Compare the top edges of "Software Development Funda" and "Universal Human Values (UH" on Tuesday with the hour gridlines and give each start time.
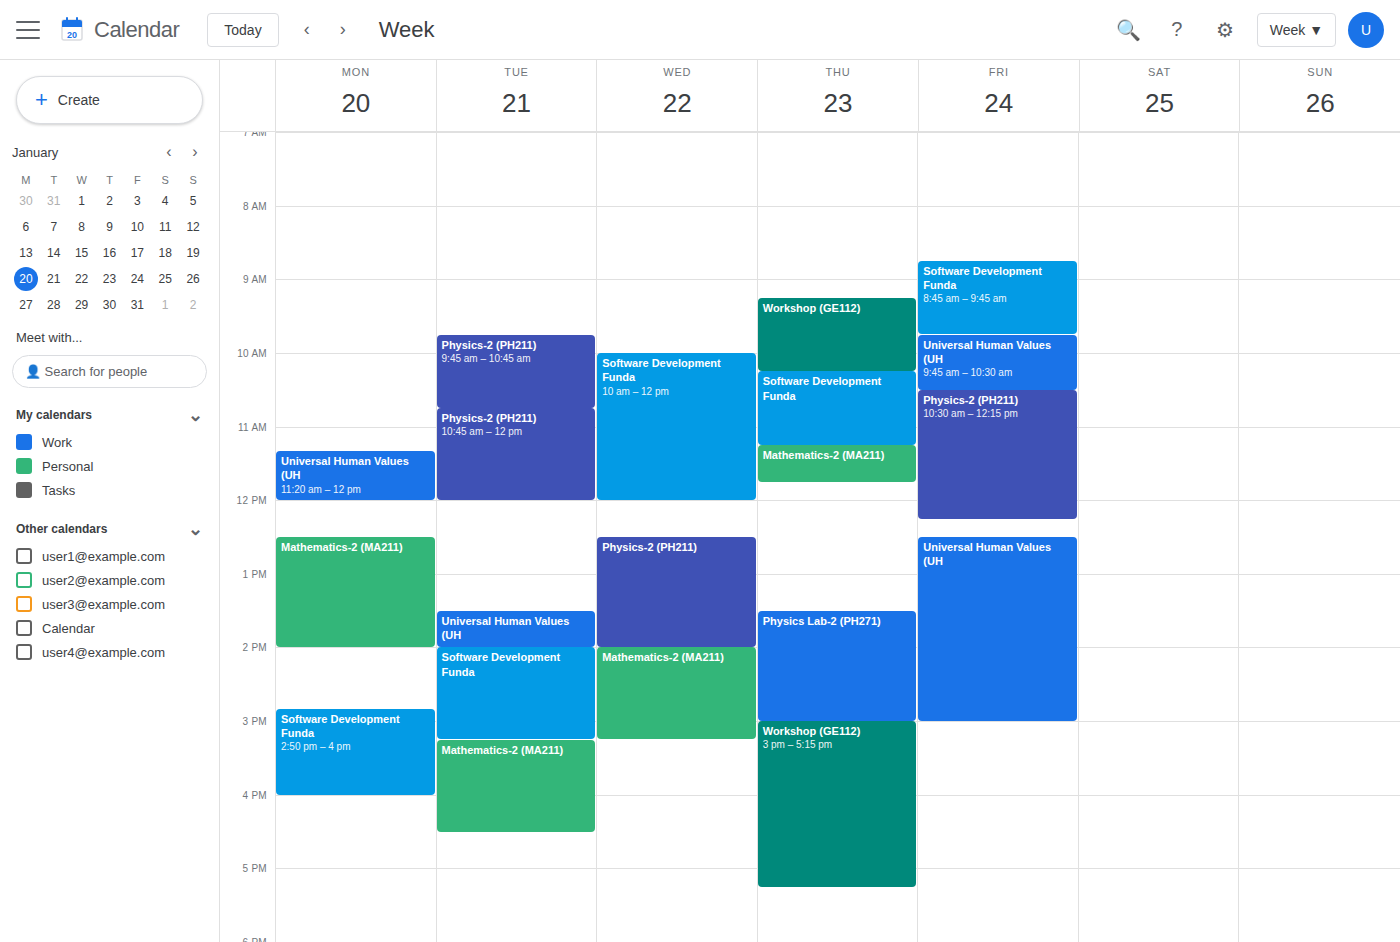
"Software Development Funda": 2:00 PM, exactly on the 2 PM line. "Universal Human Values (UH": 1:30 PM, halfway between the 1 PM and 2 PM lines.